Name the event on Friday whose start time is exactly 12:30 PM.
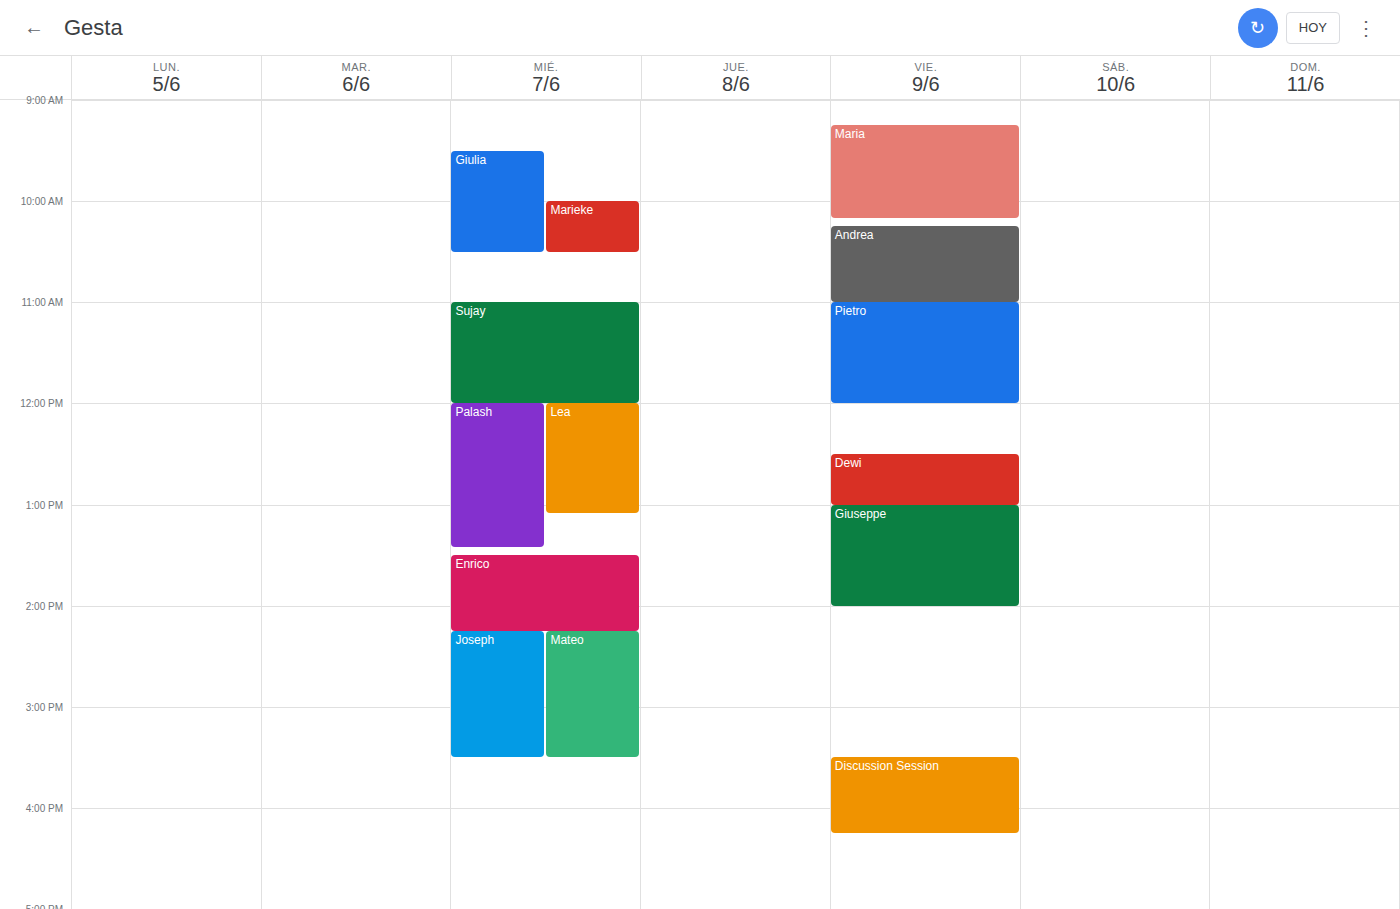
"Dewi"